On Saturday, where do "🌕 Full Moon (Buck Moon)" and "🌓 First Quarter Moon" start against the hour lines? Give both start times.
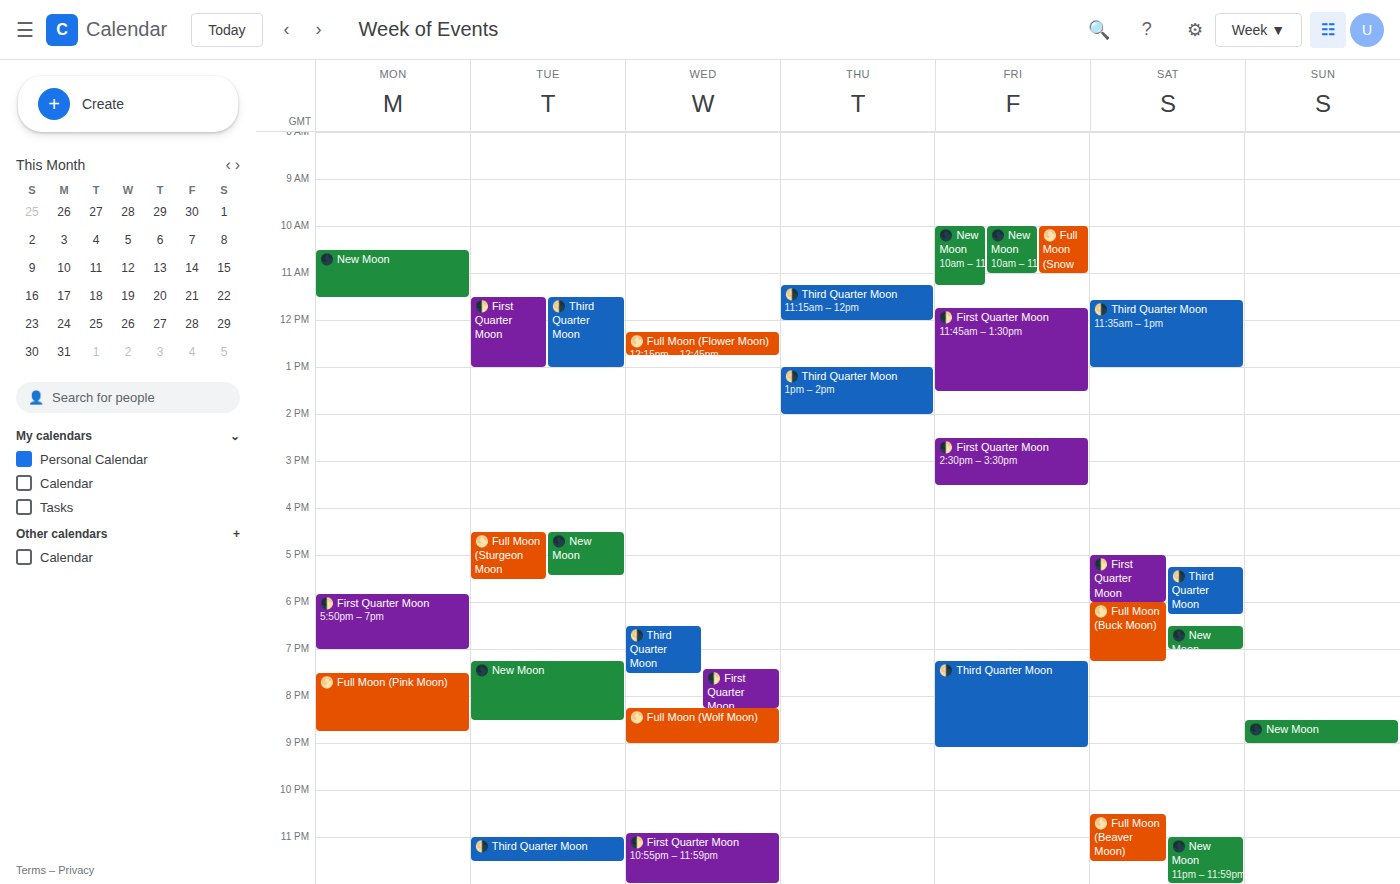
"🌕 Full Moon (Buck Moon)": 6:00 PM, exactly on the 6 PM line. "🌓 First Quarter Moon": 5:00 PM, exactly on the 5 PM line.